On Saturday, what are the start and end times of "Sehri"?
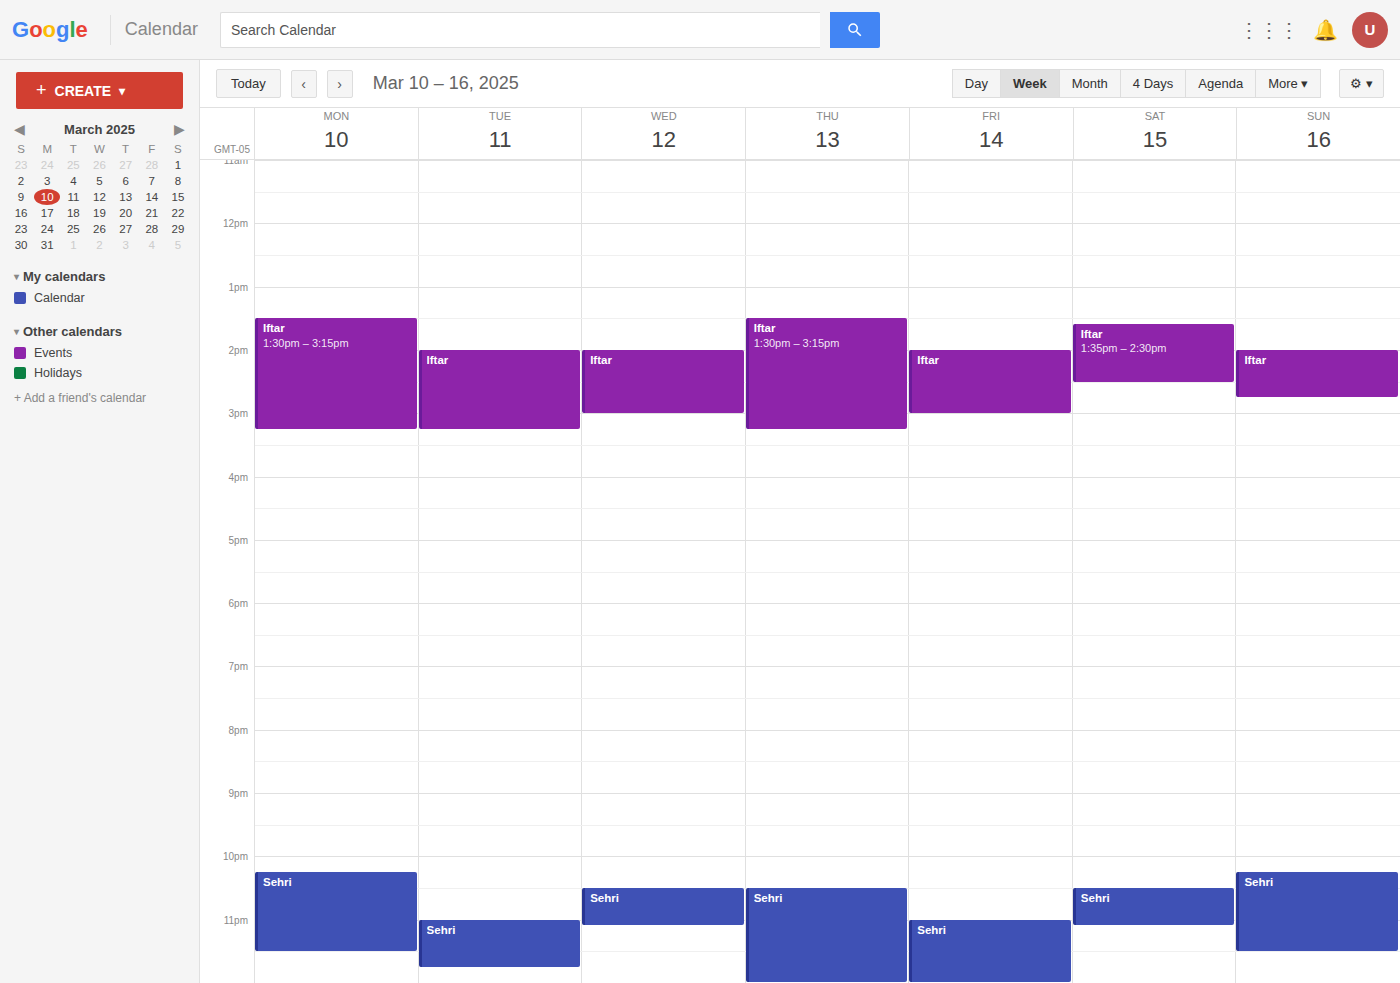
10:30 PM to 11:05 PM